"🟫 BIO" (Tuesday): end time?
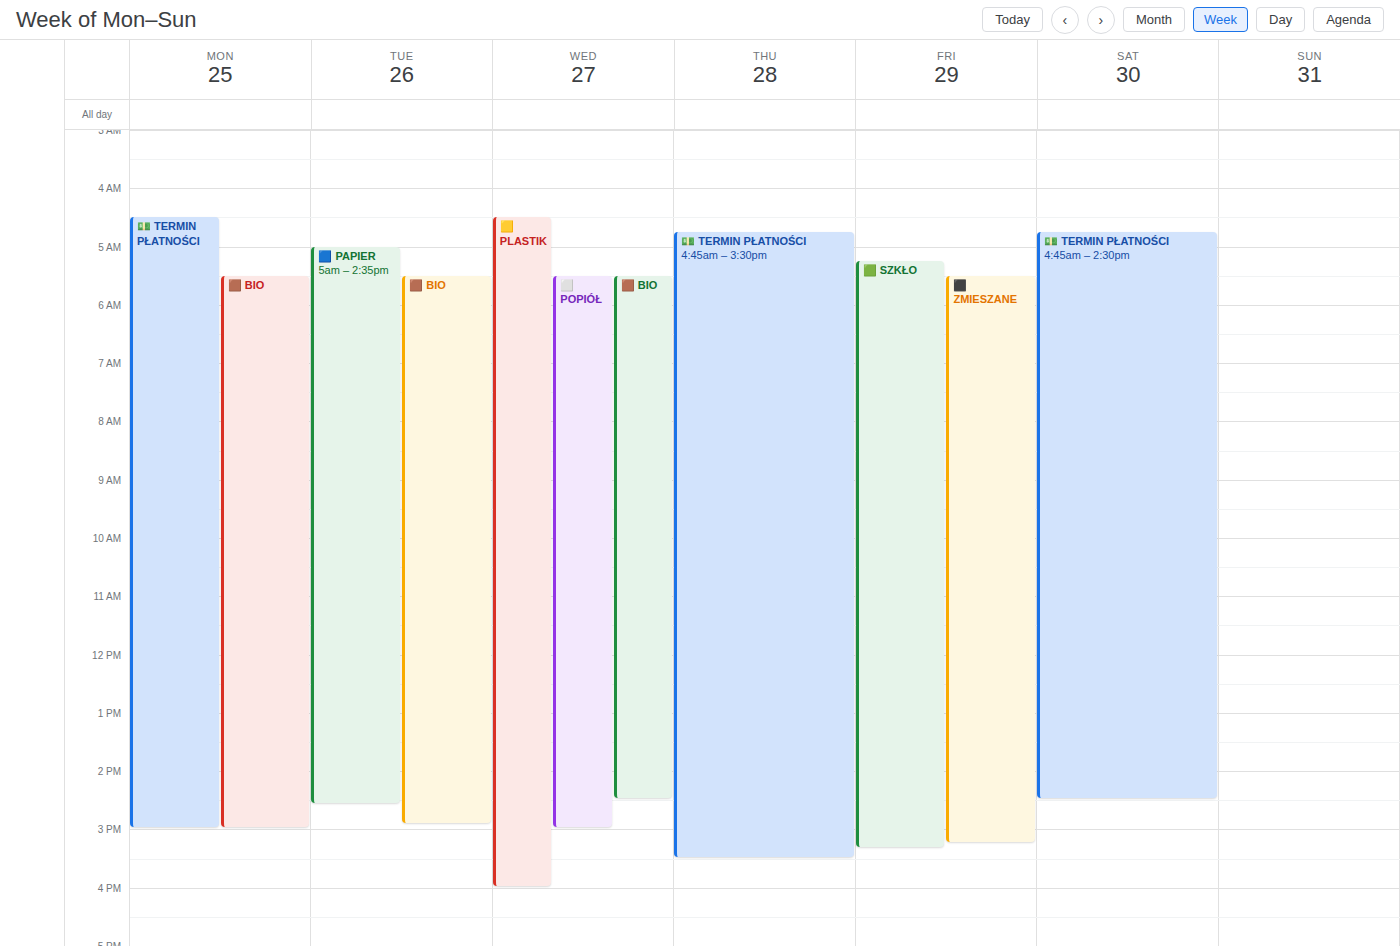
2:55 PM